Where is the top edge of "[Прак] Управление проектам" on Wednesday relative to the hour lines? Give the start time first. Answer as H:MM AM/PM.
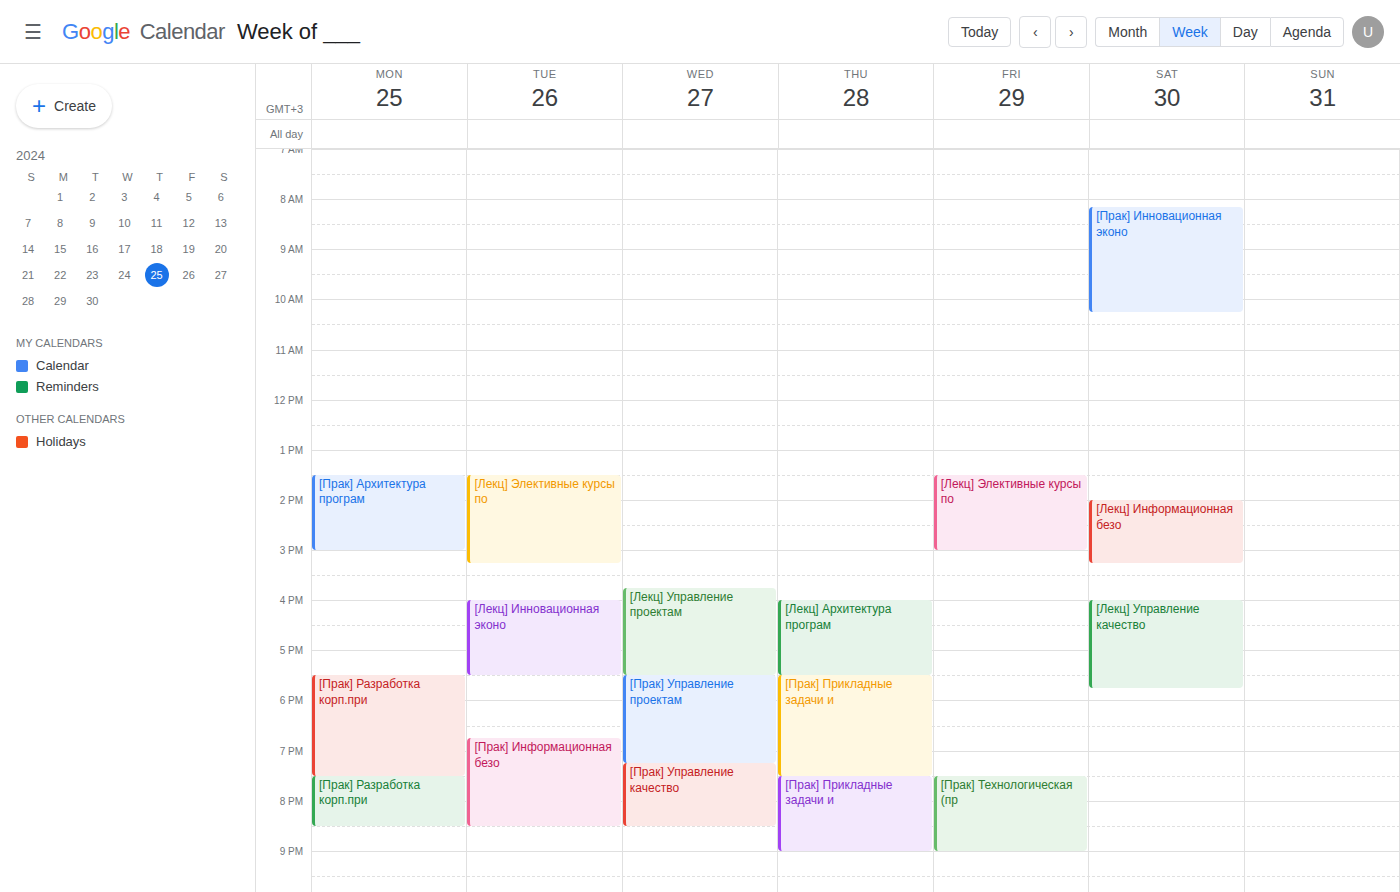
5:30 PM -- halfway between the 5 PM and 6 PM lines.